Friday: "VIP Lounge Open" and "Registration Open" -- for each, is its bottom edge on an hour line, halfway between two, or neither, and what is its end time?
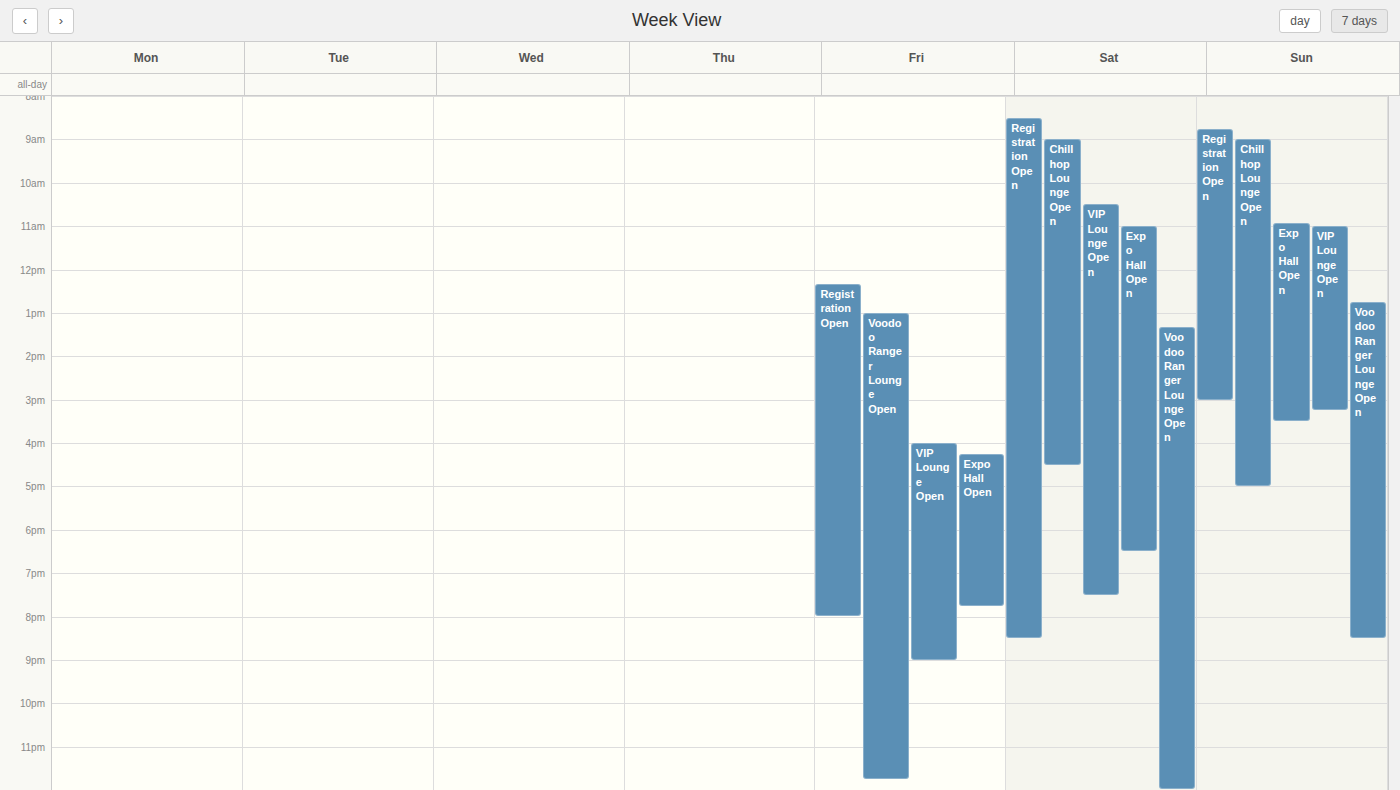
"VIP Lounge Open": 9:00 PM, exactly on the 9 PM line. "Registration Open": 8:00 PM, exactly on the 8 PM line.